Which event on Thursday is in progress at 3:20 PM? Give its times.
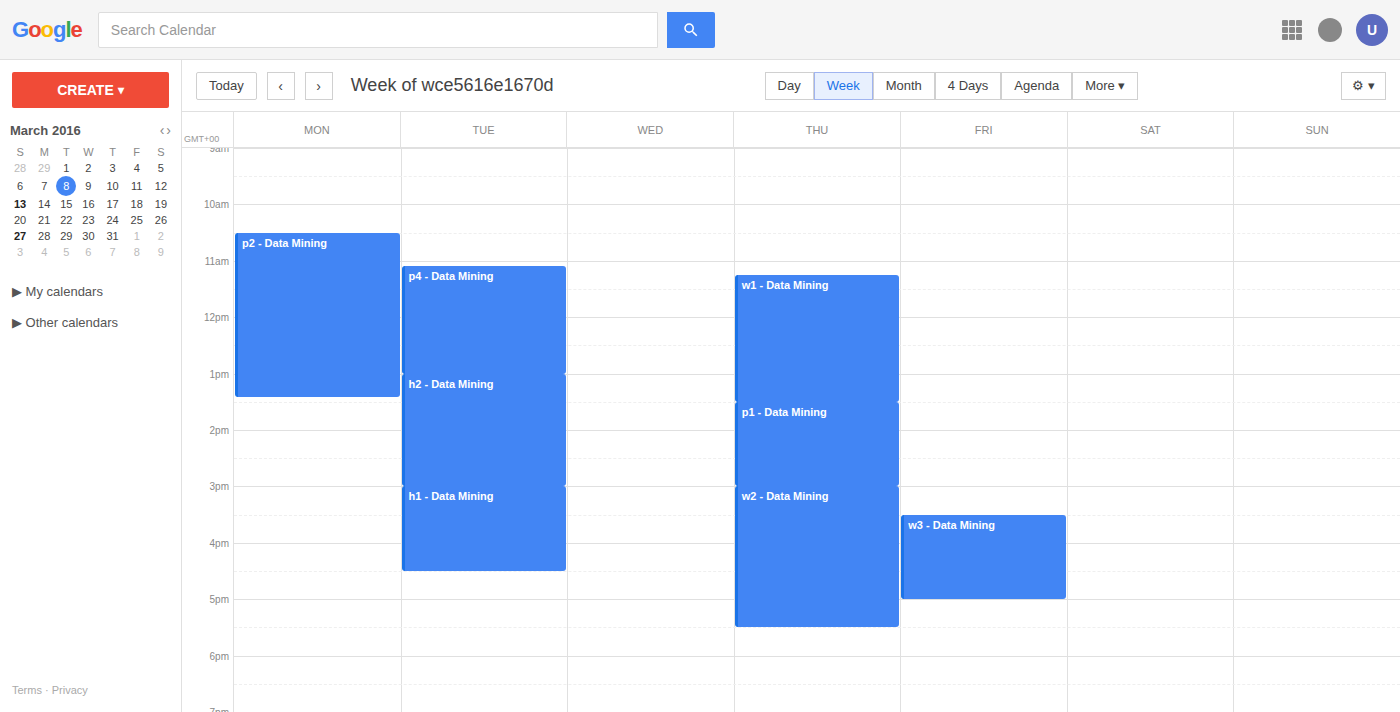
"w2 - Data Mining", 3:00 PM to 5:30 PM